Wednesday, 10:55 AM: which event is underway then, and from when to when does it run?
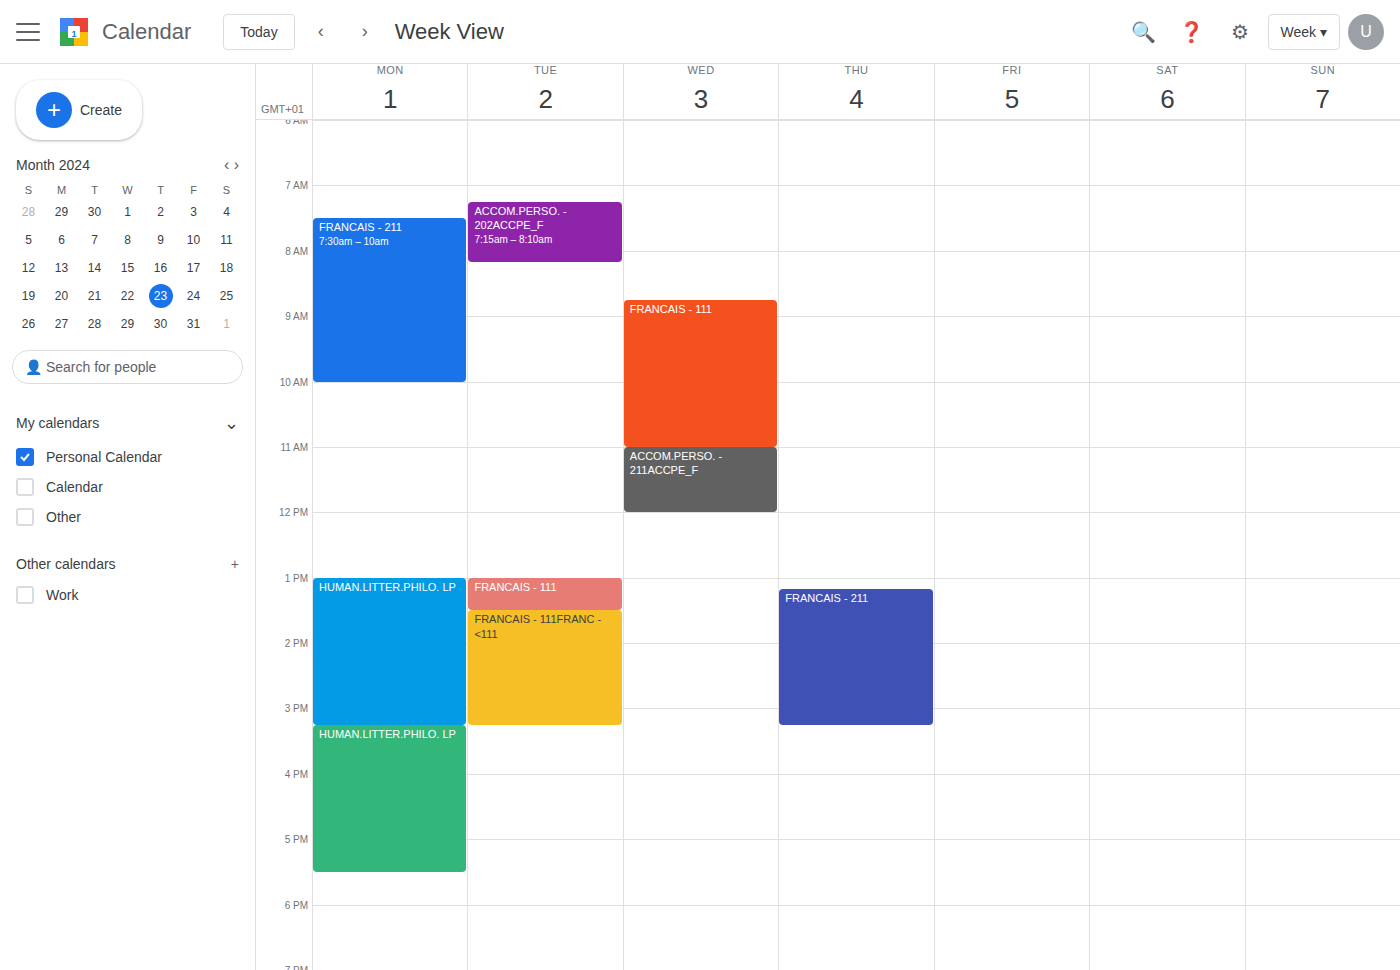
"FRANCAIS - 111", 8:45 AM to 11:00 AM